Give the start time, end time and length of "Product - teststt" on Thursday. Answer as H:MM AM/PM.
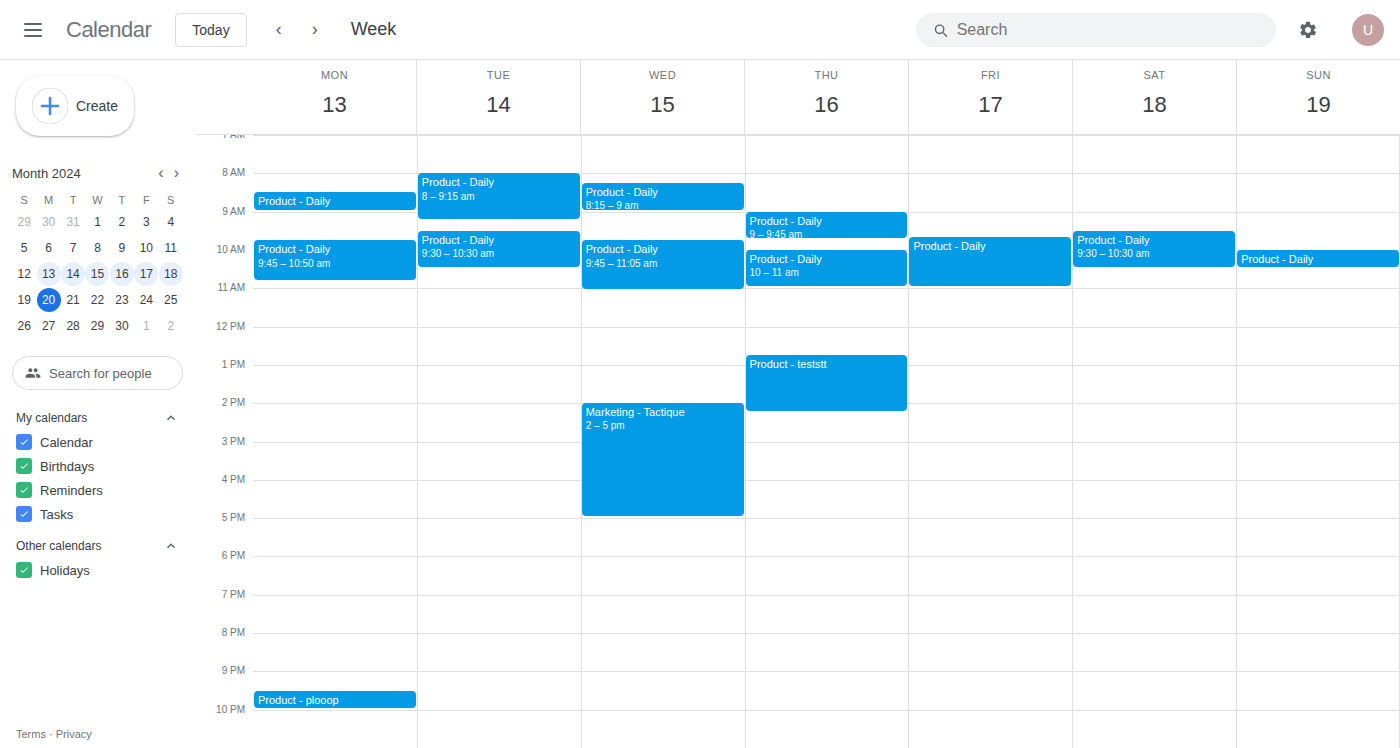
12:45 PM to 2:15 PM, 1 hour 30 minutes